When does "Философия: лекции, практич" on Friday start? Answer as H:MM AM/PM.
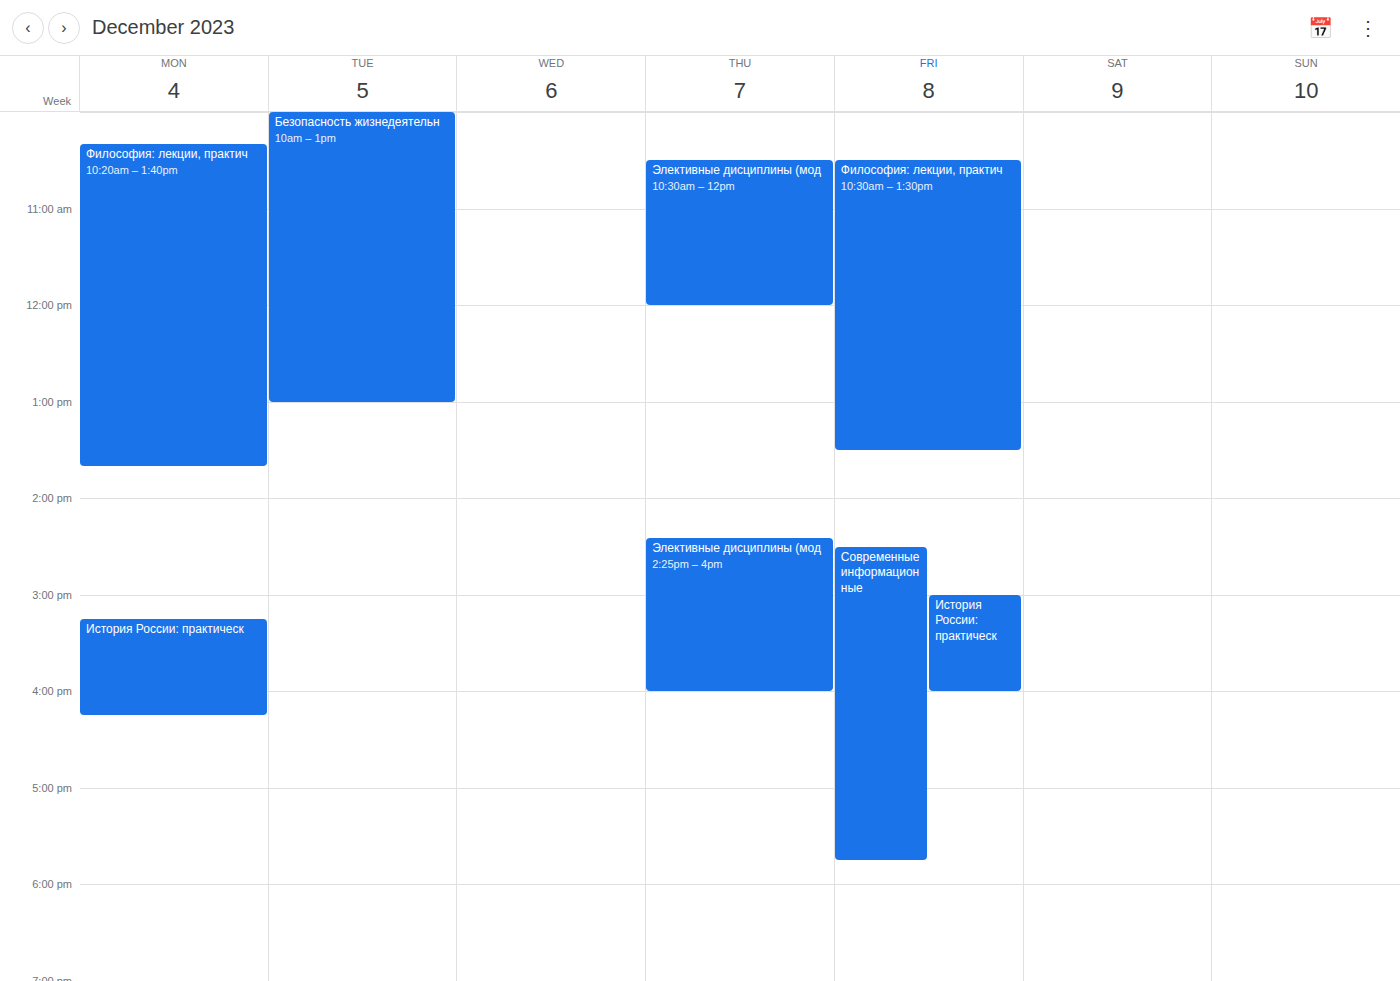
10:30 AM